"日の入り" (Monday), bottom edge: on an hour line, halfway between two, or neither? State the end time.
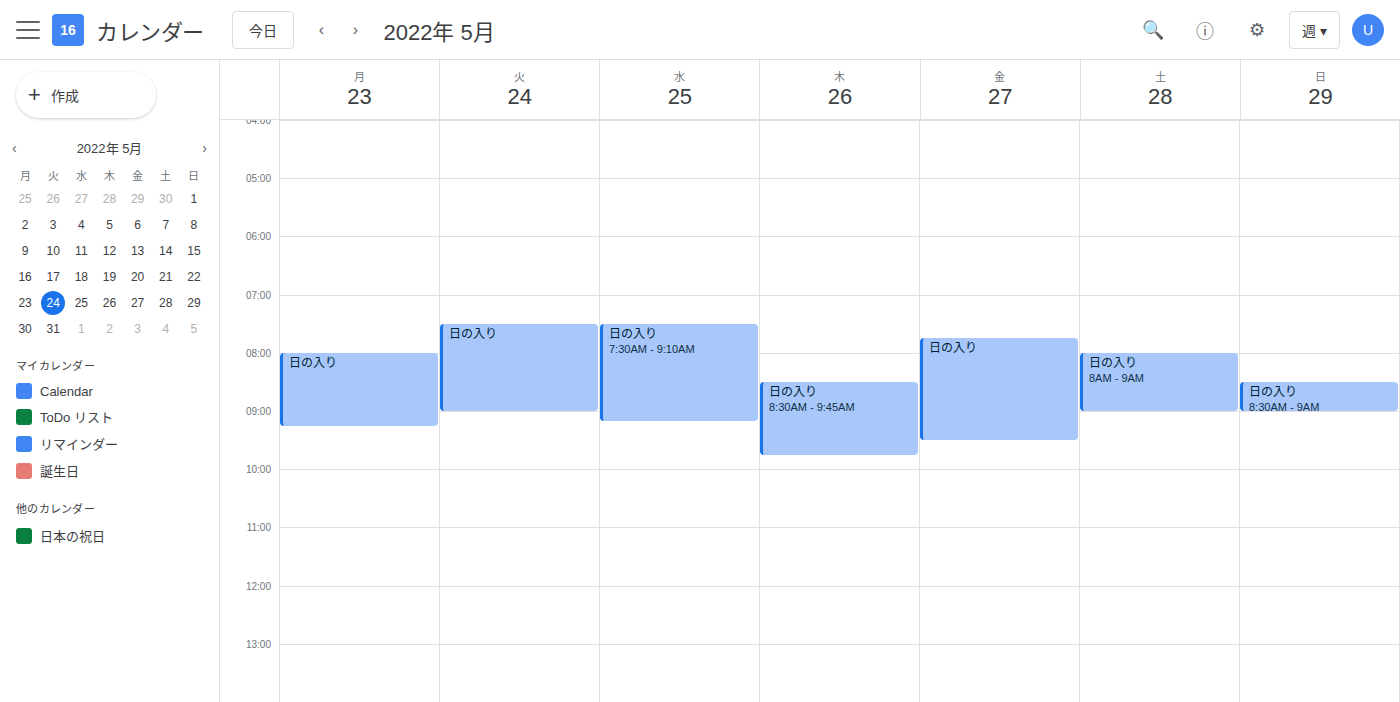
9:15 AM -- neither: a quarter of the way from the 9 AM line to the 10 AM line.